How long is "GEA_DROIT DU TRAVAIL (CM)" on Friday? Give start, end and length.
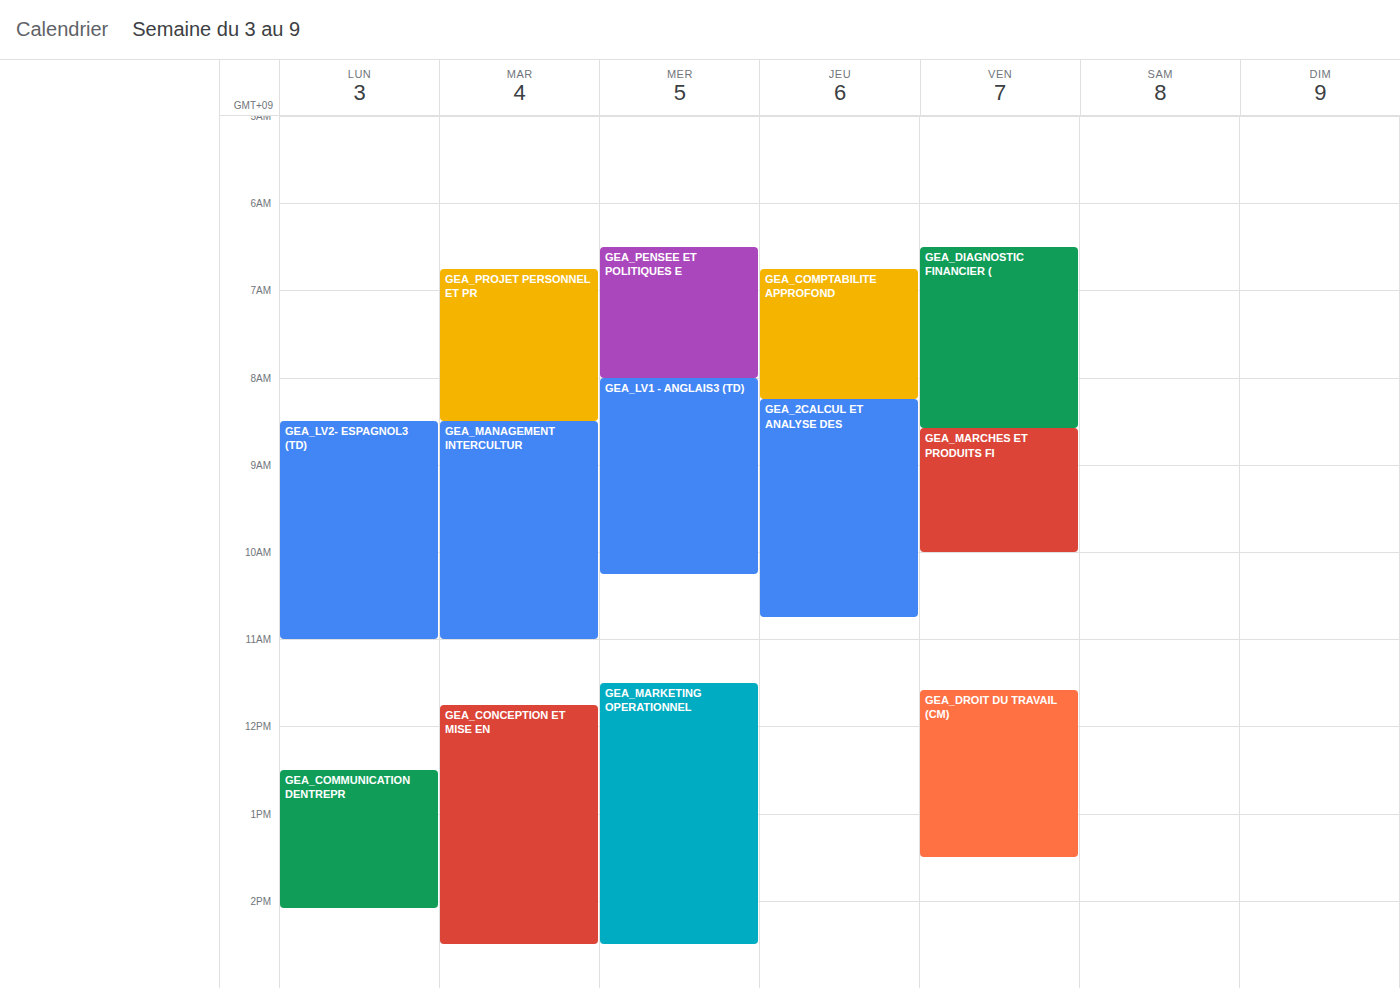
11:35 AM to 1:30 PM, 1 hour 55 minutes